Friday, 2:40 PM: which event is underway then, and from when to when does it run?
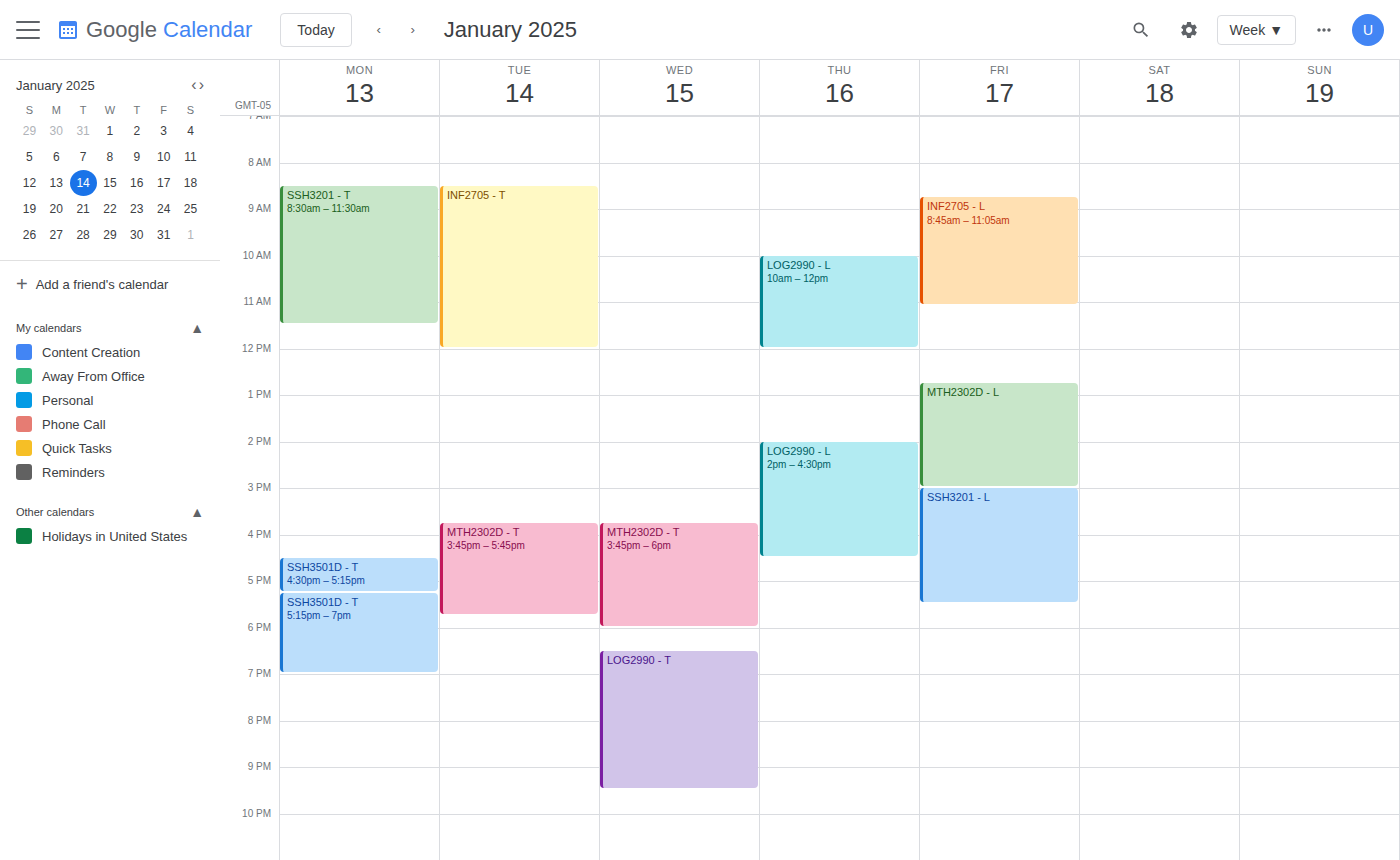
"MTH2302D - L", 12:45 PM to 3:00 PM